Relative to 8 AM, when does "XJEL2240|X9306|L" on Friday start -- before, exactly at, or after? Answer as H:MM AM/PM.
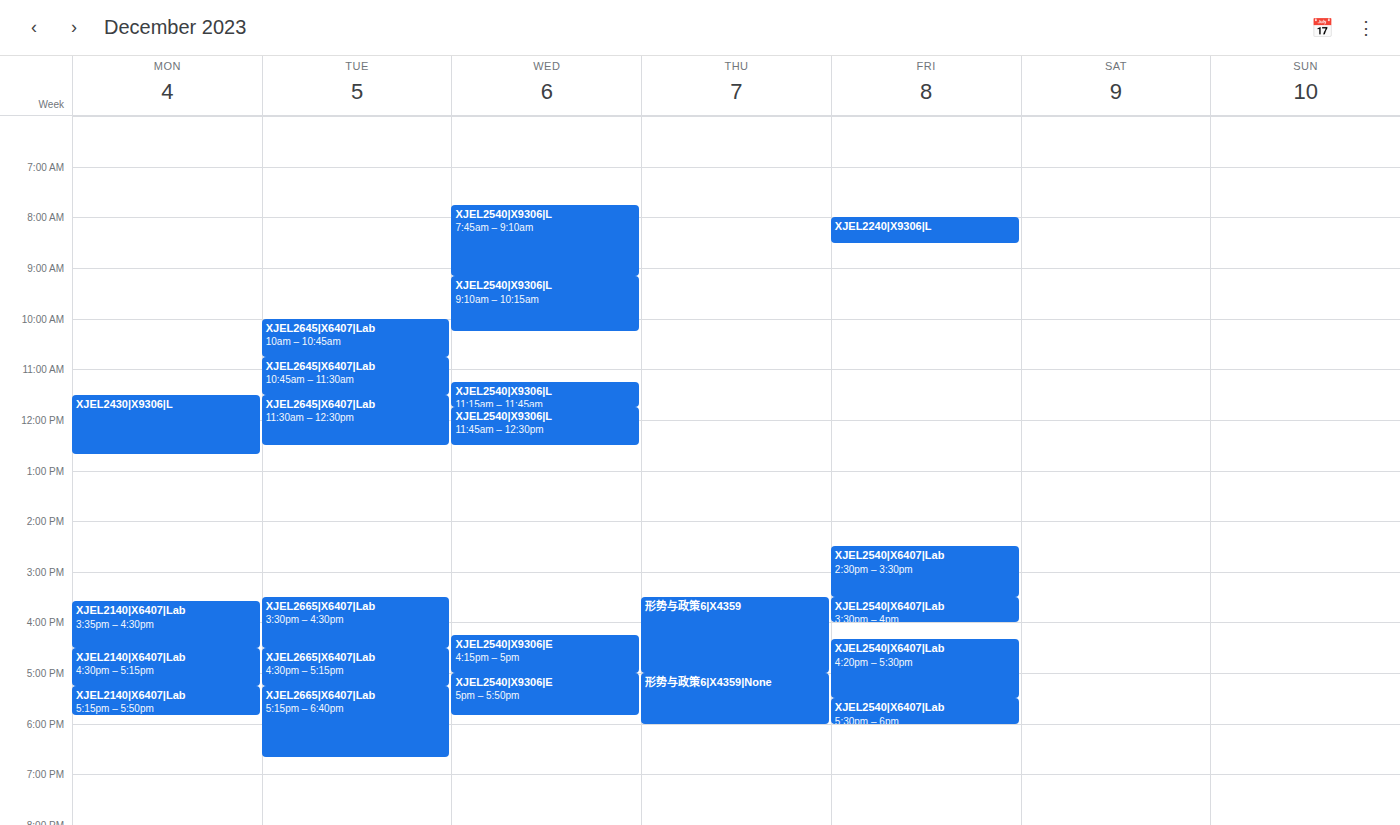
8:00 AM -- exactly at 8 AM, on the 8 AM line.